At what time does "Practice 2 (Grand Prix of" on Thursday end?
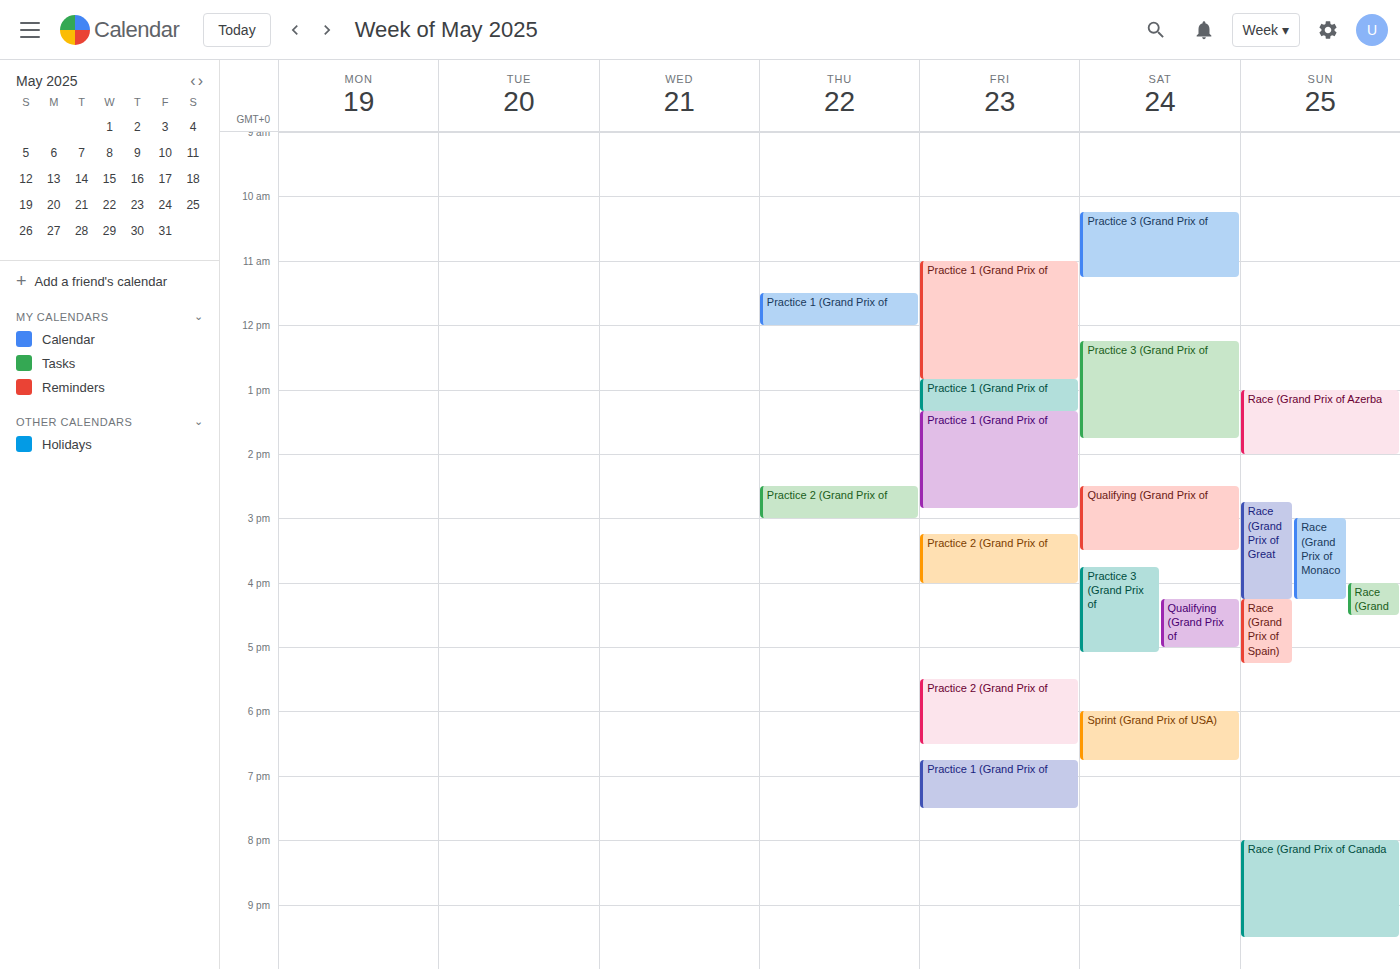
3:00 PM